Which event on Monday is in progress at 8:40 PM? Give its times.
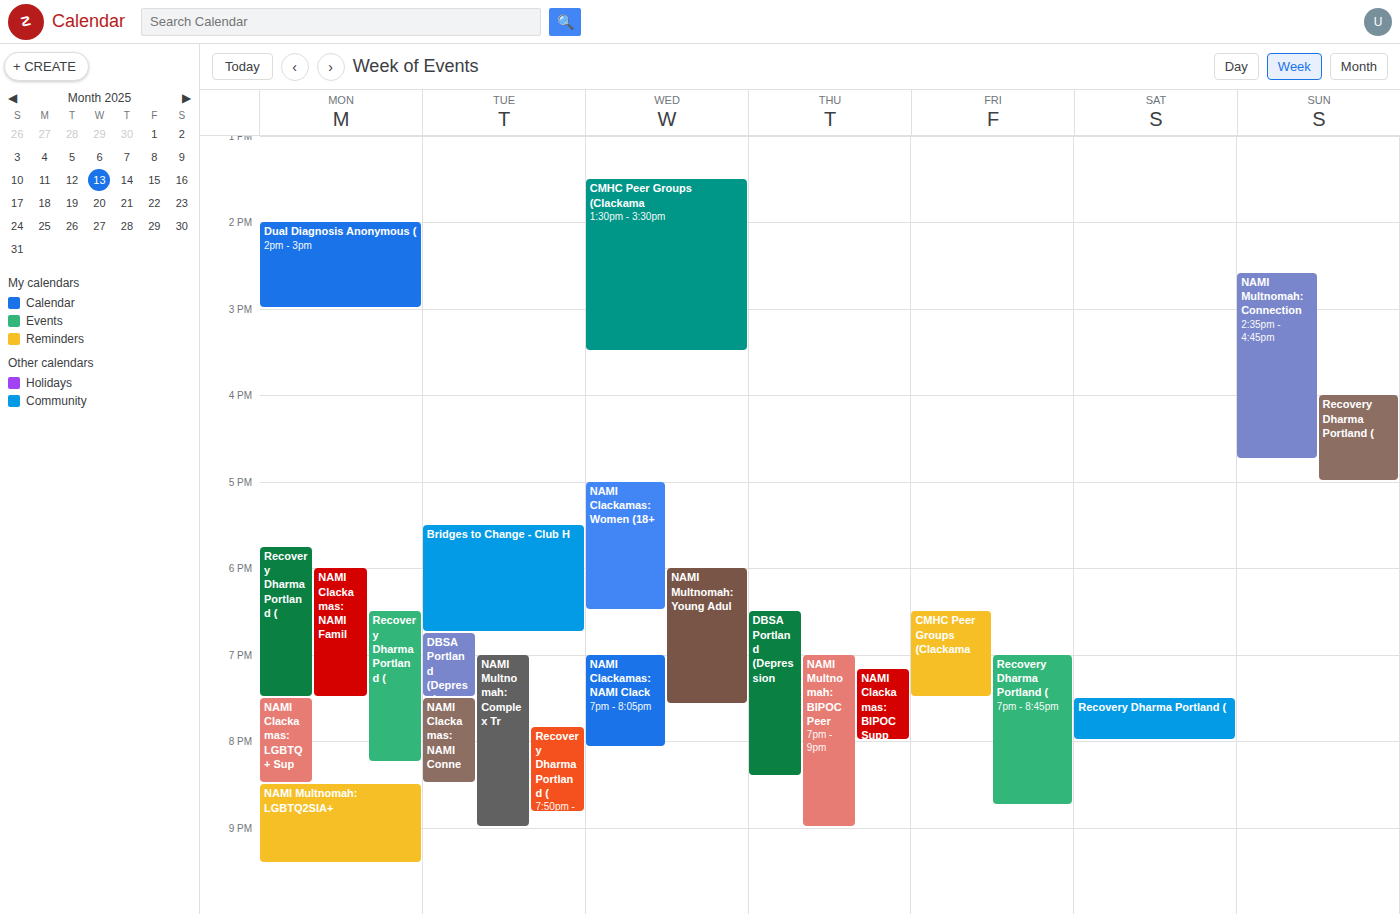
"NAMI Multnomah: LGBTQ2SIA+", 8:30 PM to 9:25 PM